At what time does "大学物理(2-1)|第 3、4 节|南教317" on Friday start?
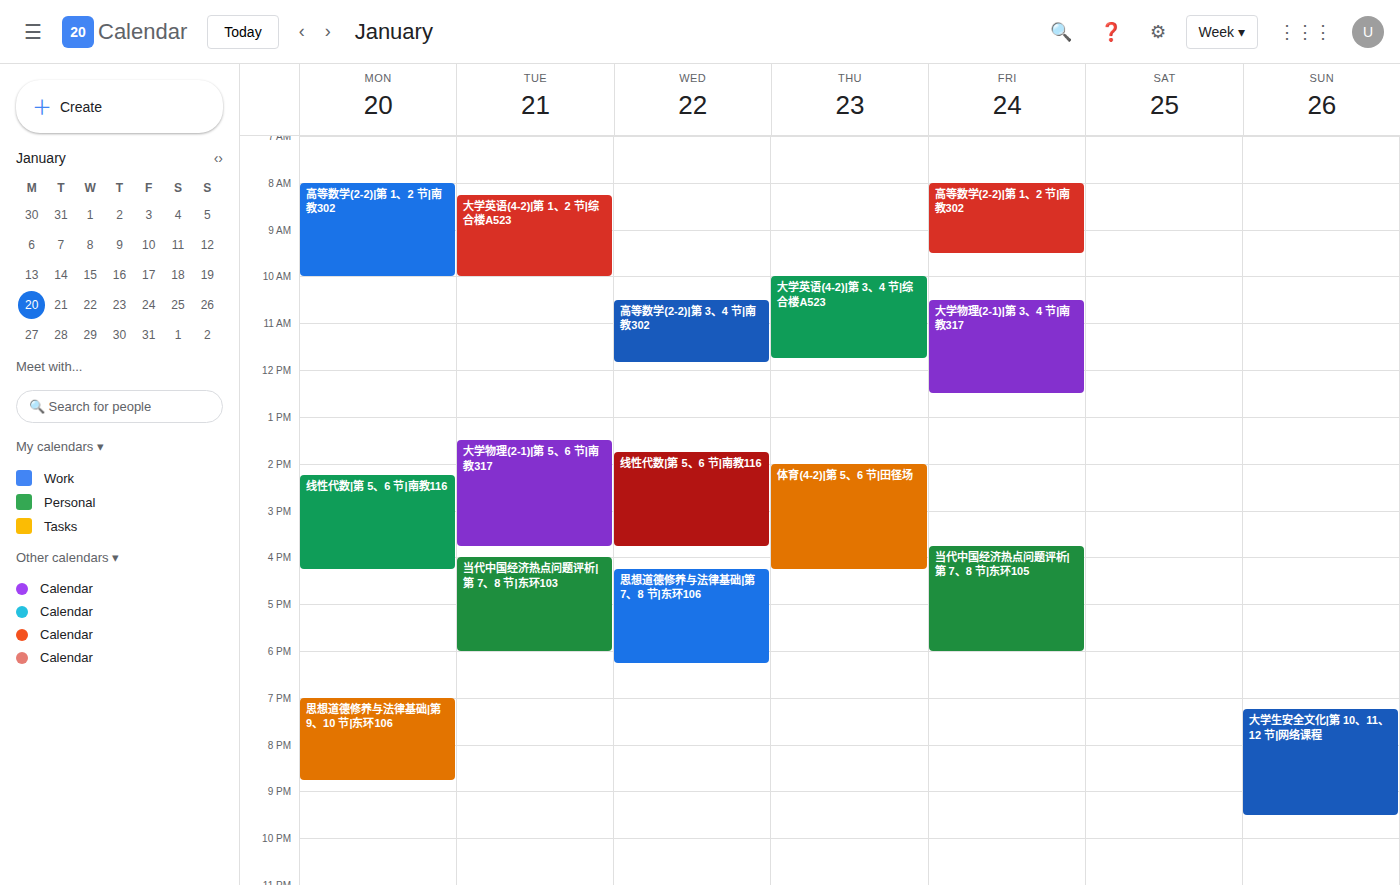
10:30 AM